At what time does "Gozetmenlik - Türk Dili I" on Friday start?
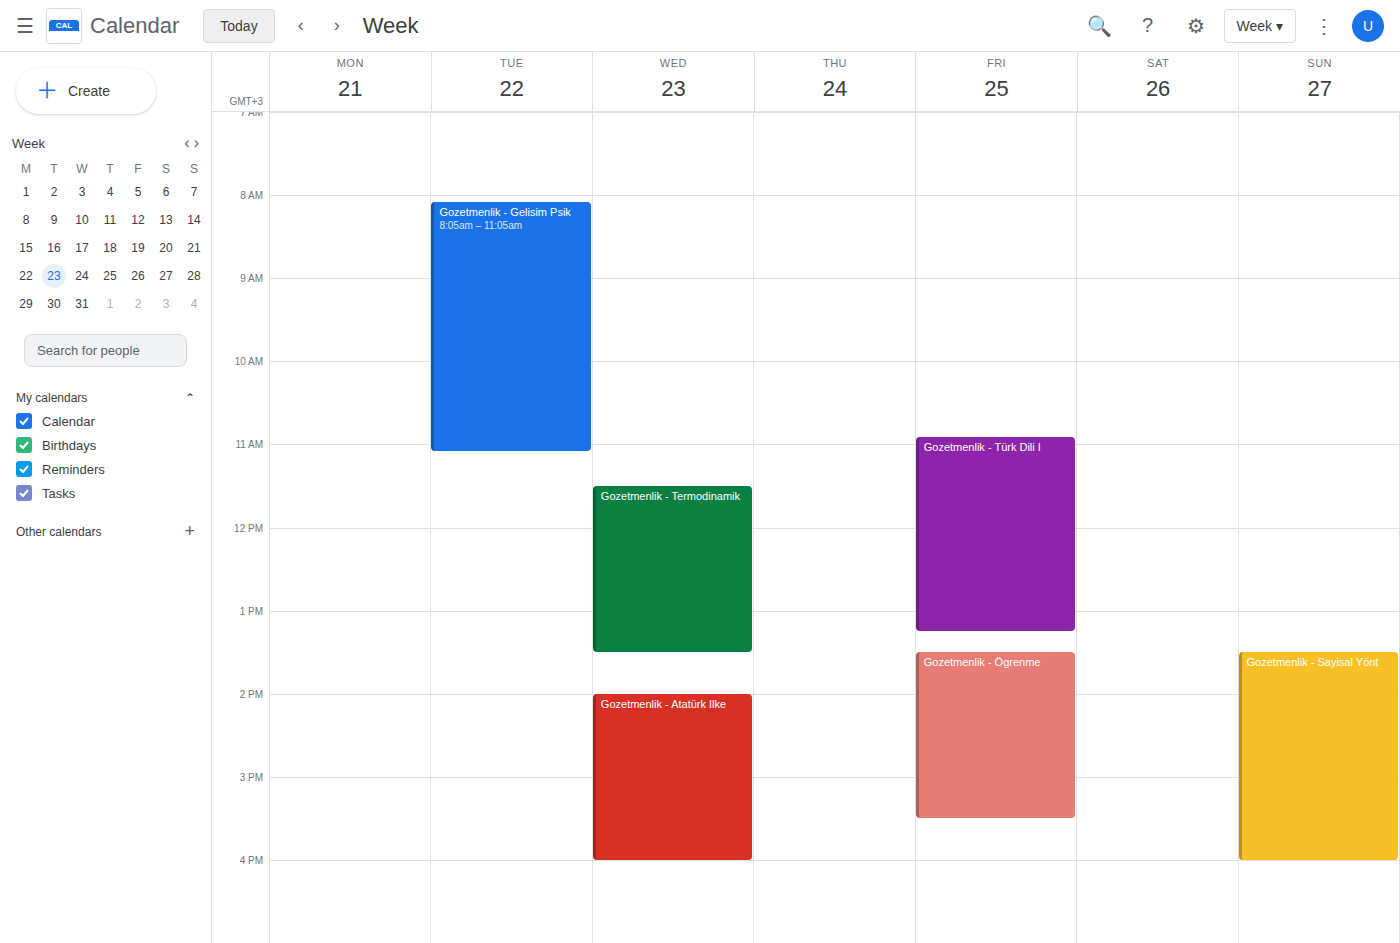
10:55 AM